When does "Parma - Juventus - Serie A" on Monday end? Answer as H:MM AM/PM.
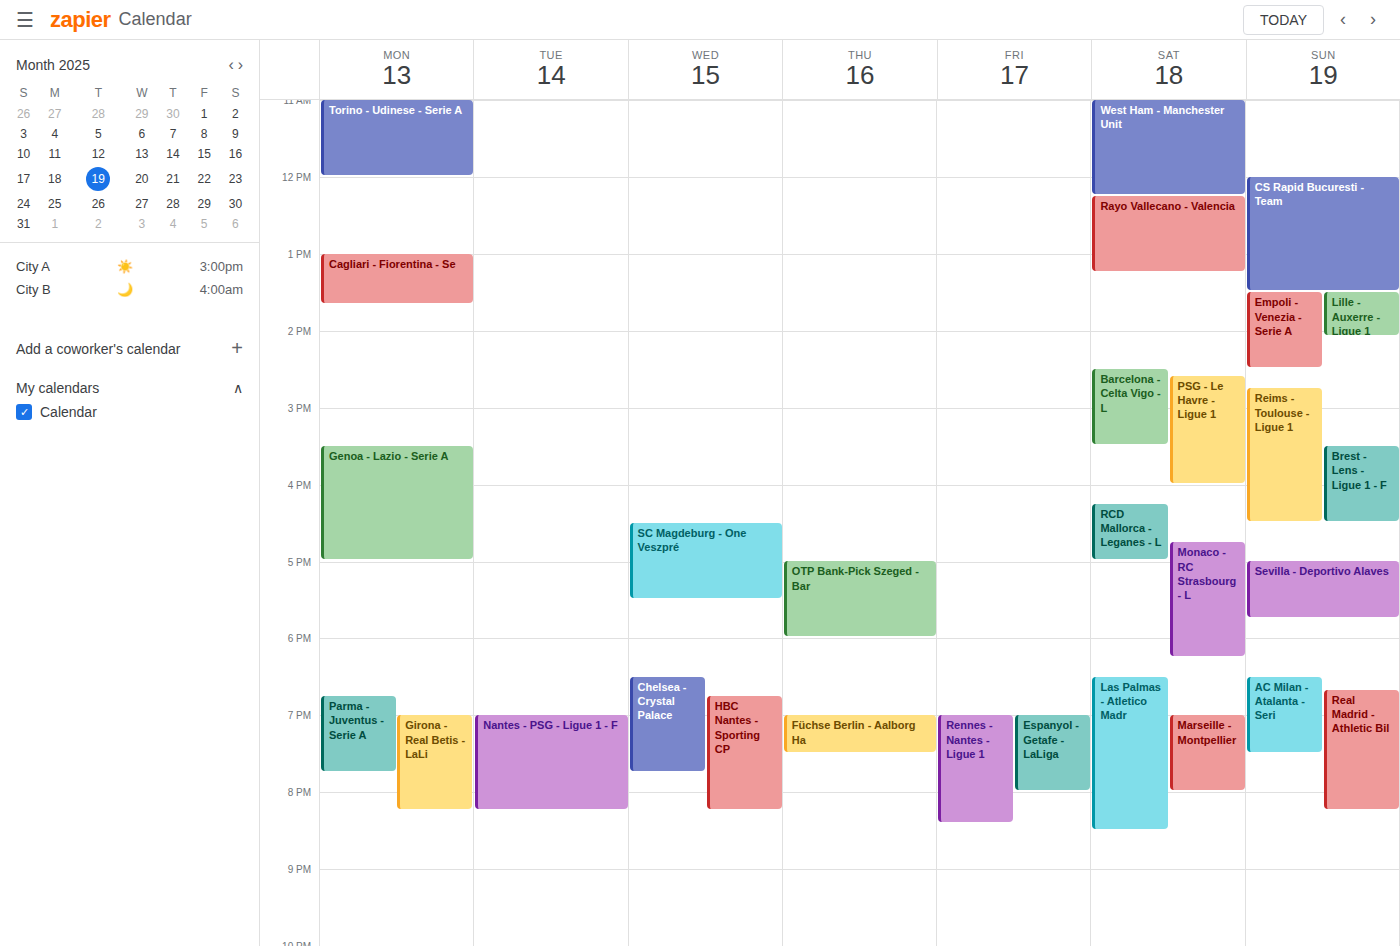
7:45 PM